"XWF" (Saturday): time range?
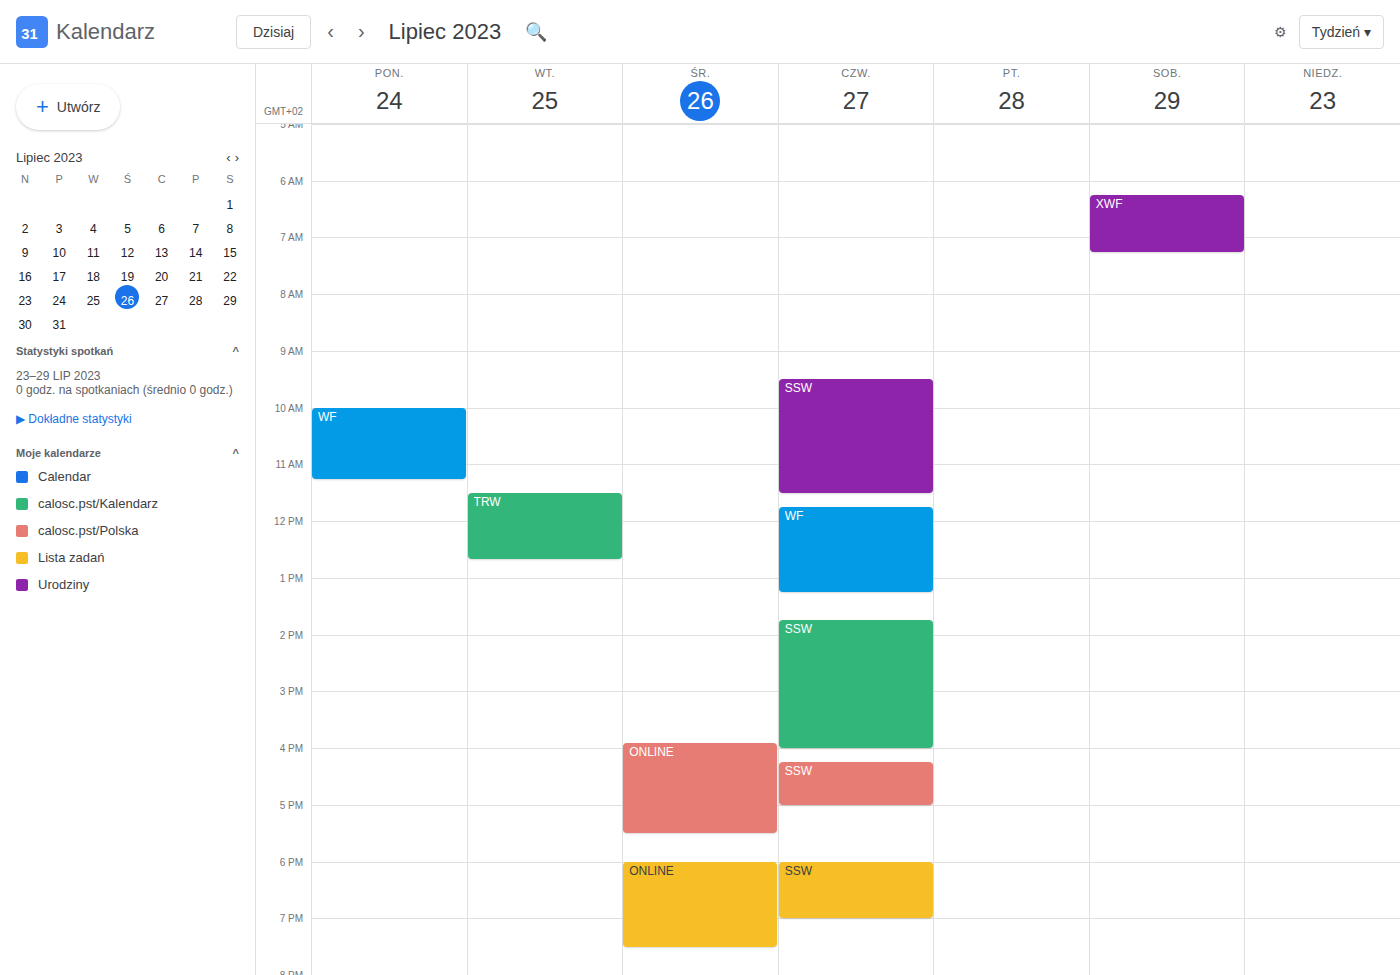
6:15 AM to 7:15 AM